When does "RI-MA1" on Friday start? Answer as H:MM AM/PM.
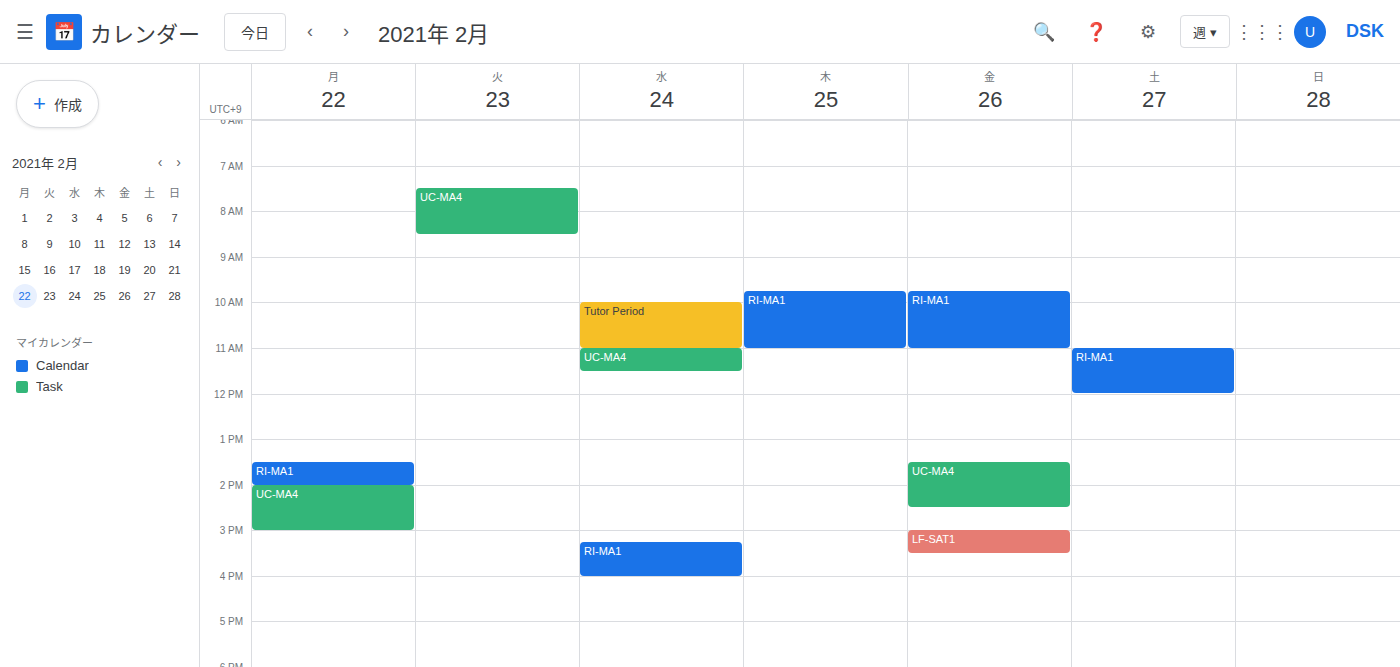
9:45 AM